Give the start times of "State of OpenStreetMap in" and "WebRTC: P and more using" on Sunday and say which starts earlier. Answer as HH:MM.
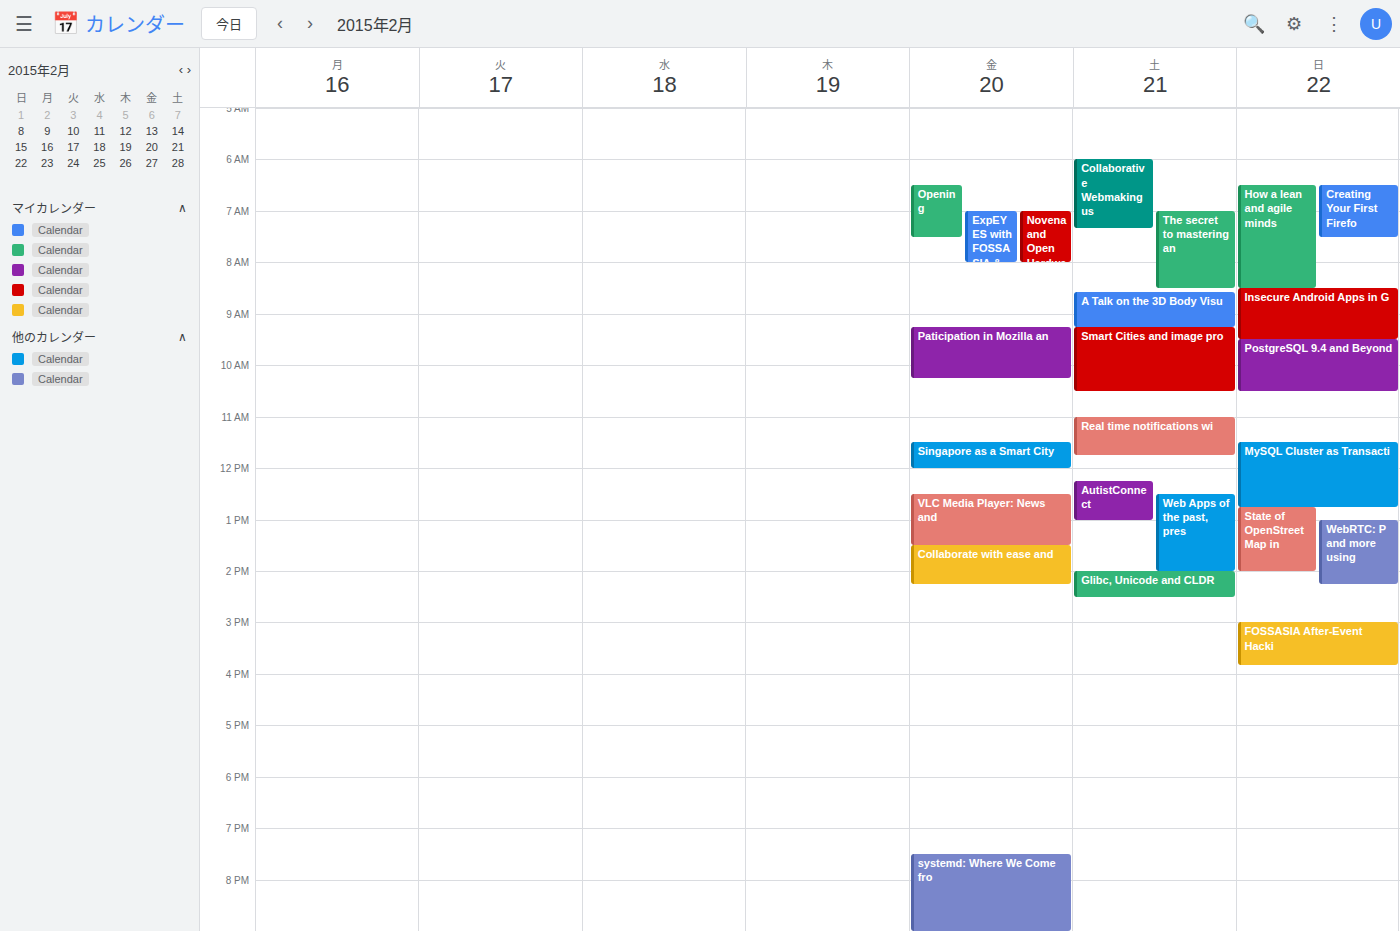
"State of OpenStreetMap in" 12:45; "WebRTC: P and more using" 13:00.